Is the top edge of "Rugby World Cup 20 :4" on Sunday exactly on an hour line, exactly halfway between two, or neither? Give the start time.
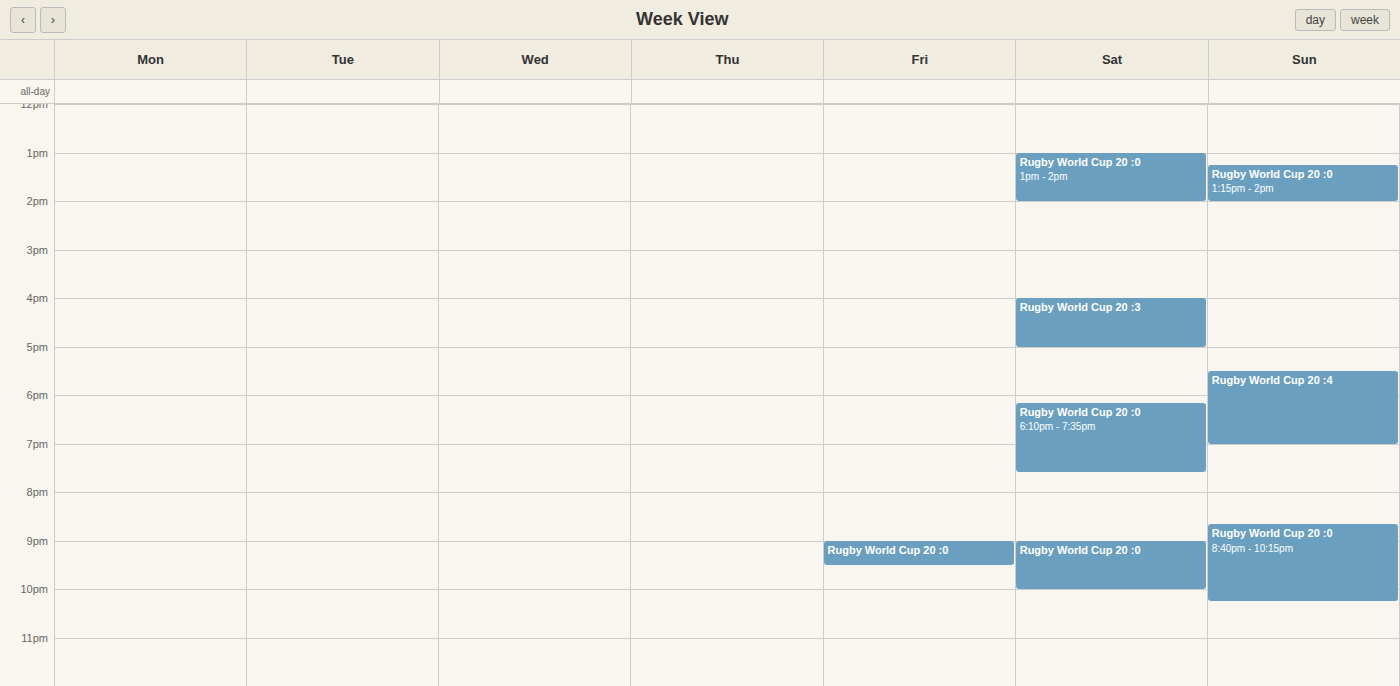
5:30 PM -- halfway between the 5 PM and 6 PM lines.